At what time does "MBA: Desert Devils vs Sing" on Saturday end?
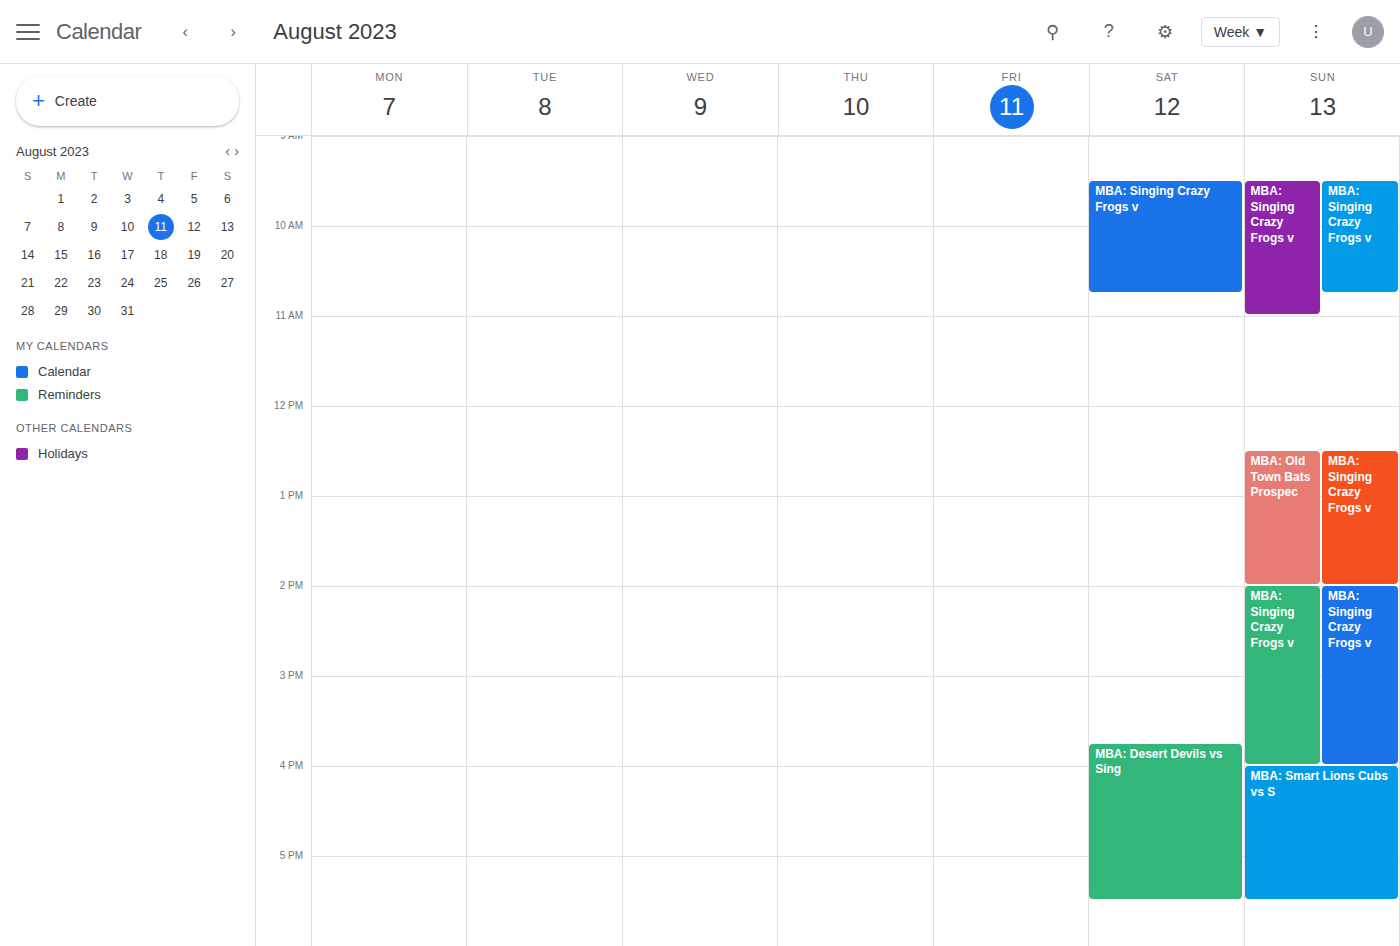
5:30 PM